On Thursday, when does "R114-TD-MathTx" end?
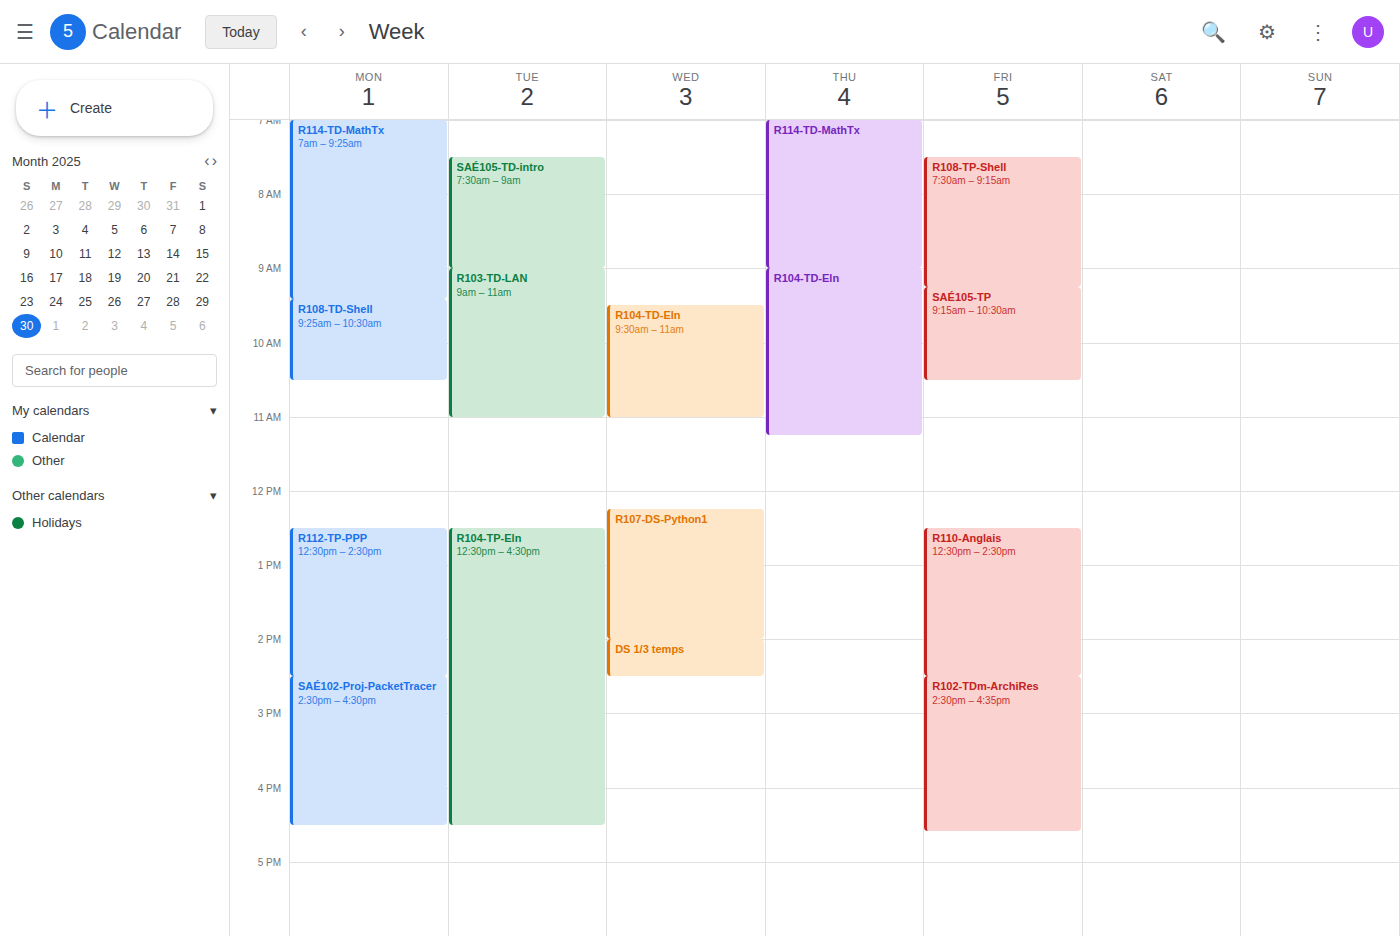
9:00 AM